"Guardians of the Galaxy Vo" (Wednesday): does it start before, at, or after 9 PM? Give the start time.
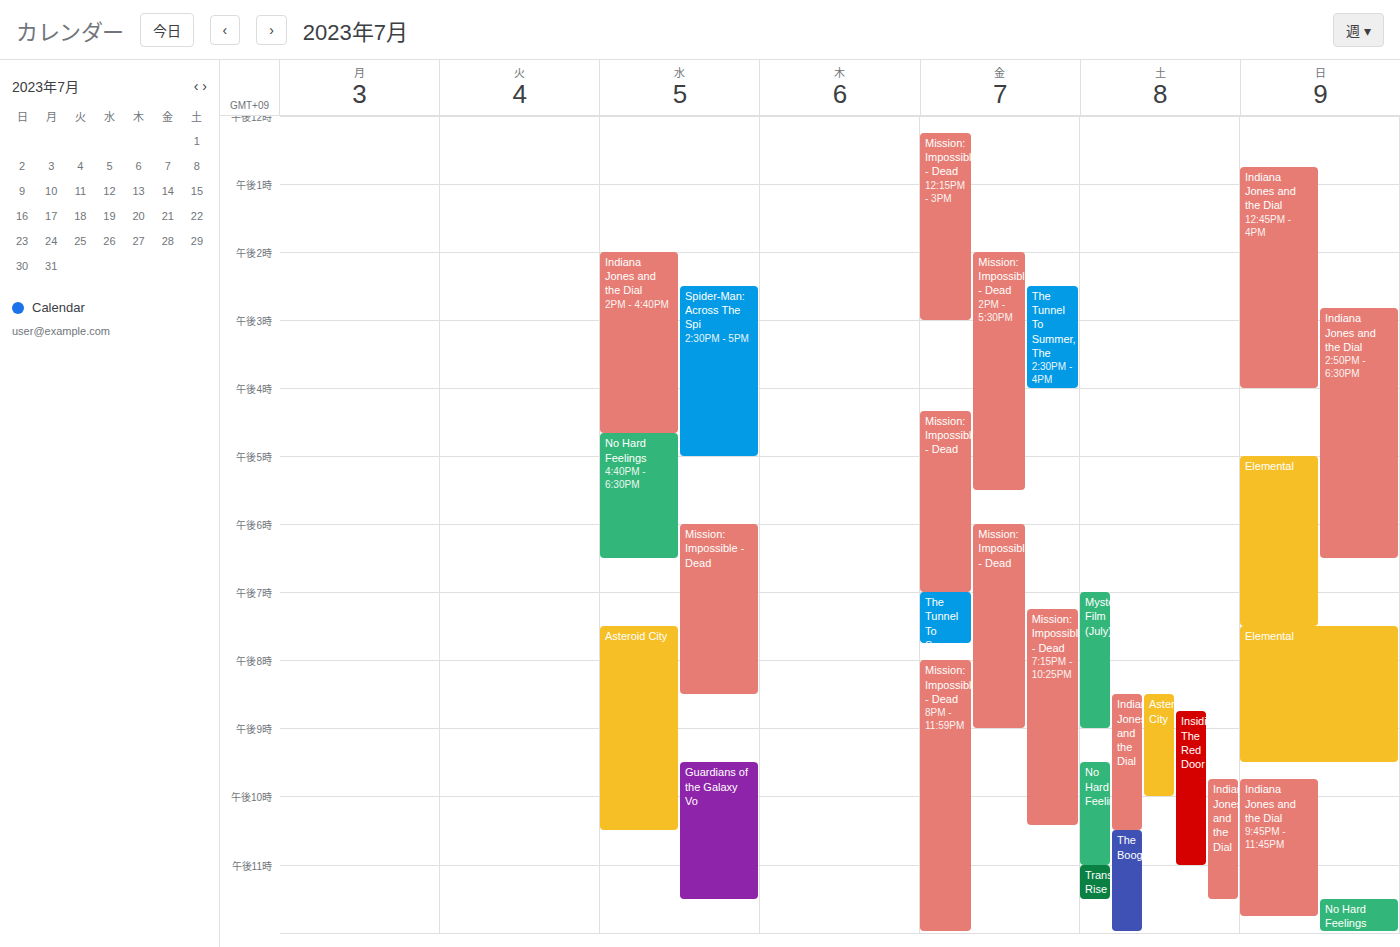
9:30 PM -- after 9 PM, 30 minutes below the 9 PM line.